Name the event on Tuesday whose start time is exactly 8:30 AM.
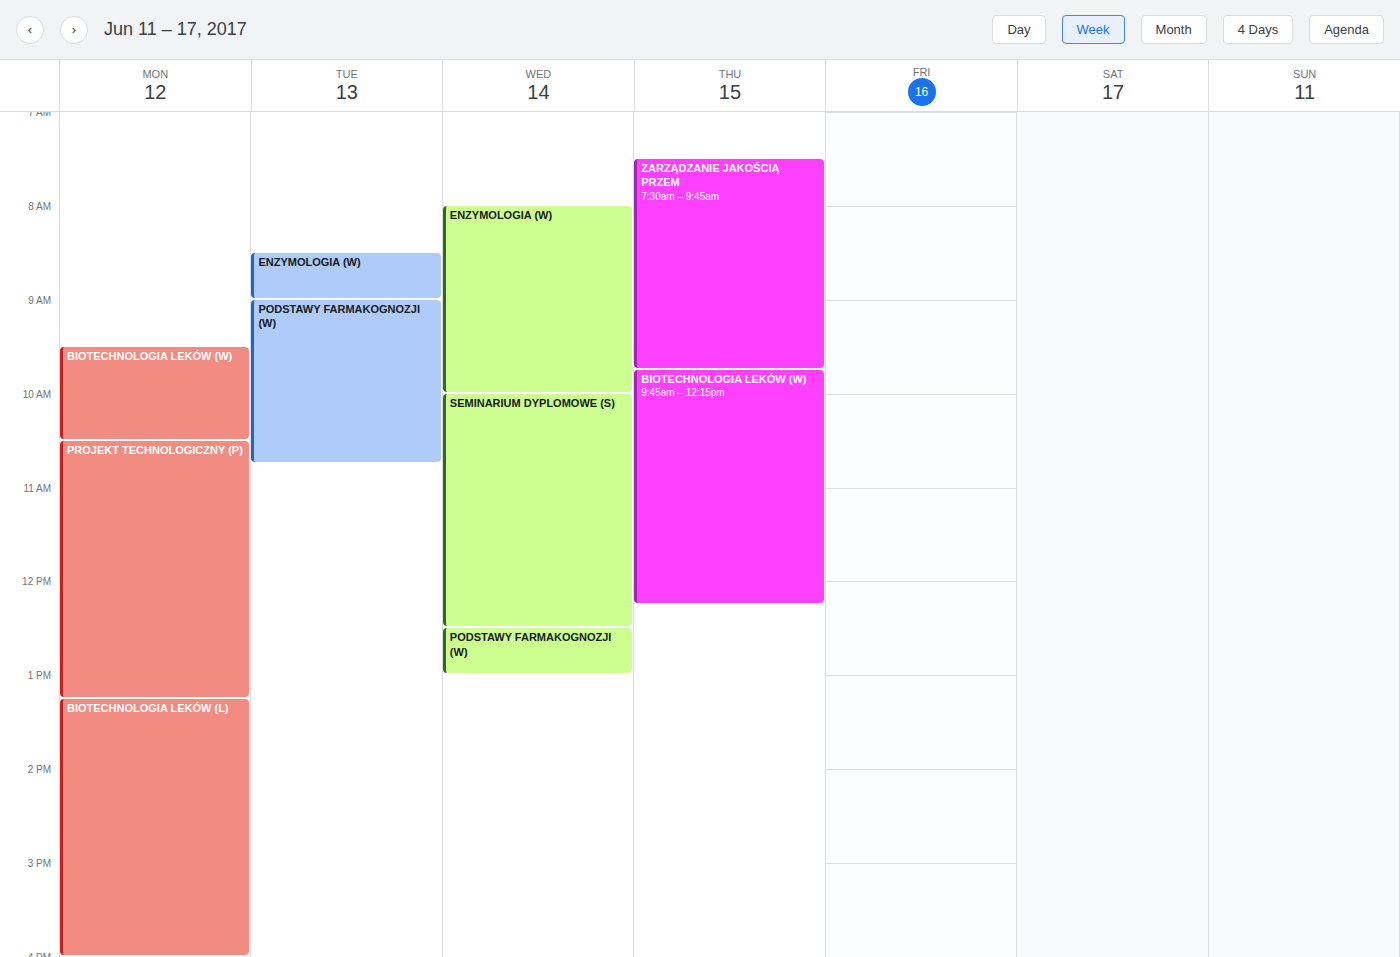
"ENZYMOLOGIA (W)"